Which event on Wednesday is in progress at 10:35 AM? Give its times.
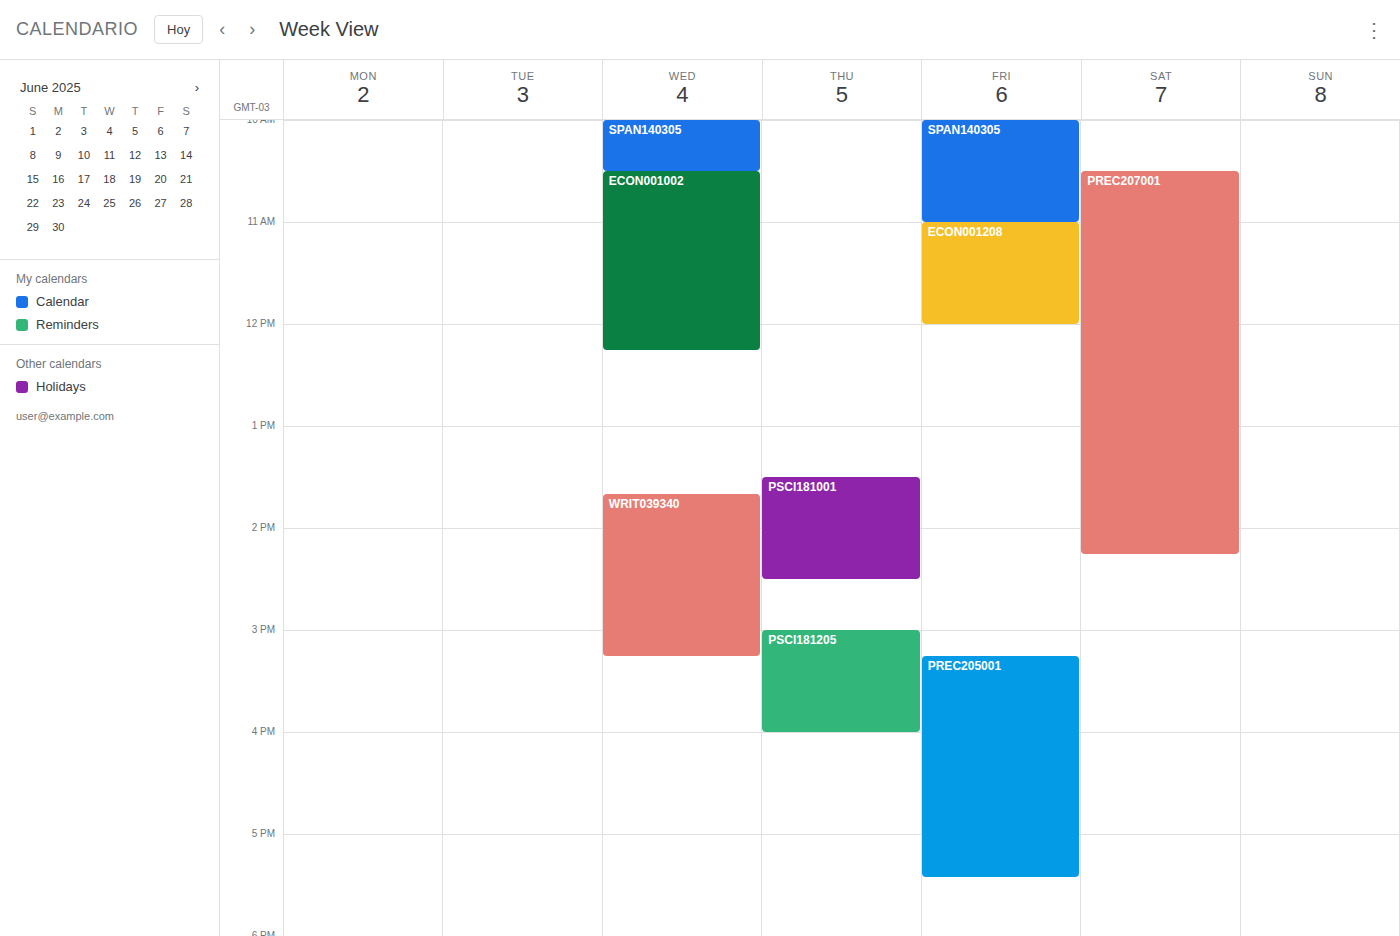
"ECON001002", 10:30 AM to 12:15 PM